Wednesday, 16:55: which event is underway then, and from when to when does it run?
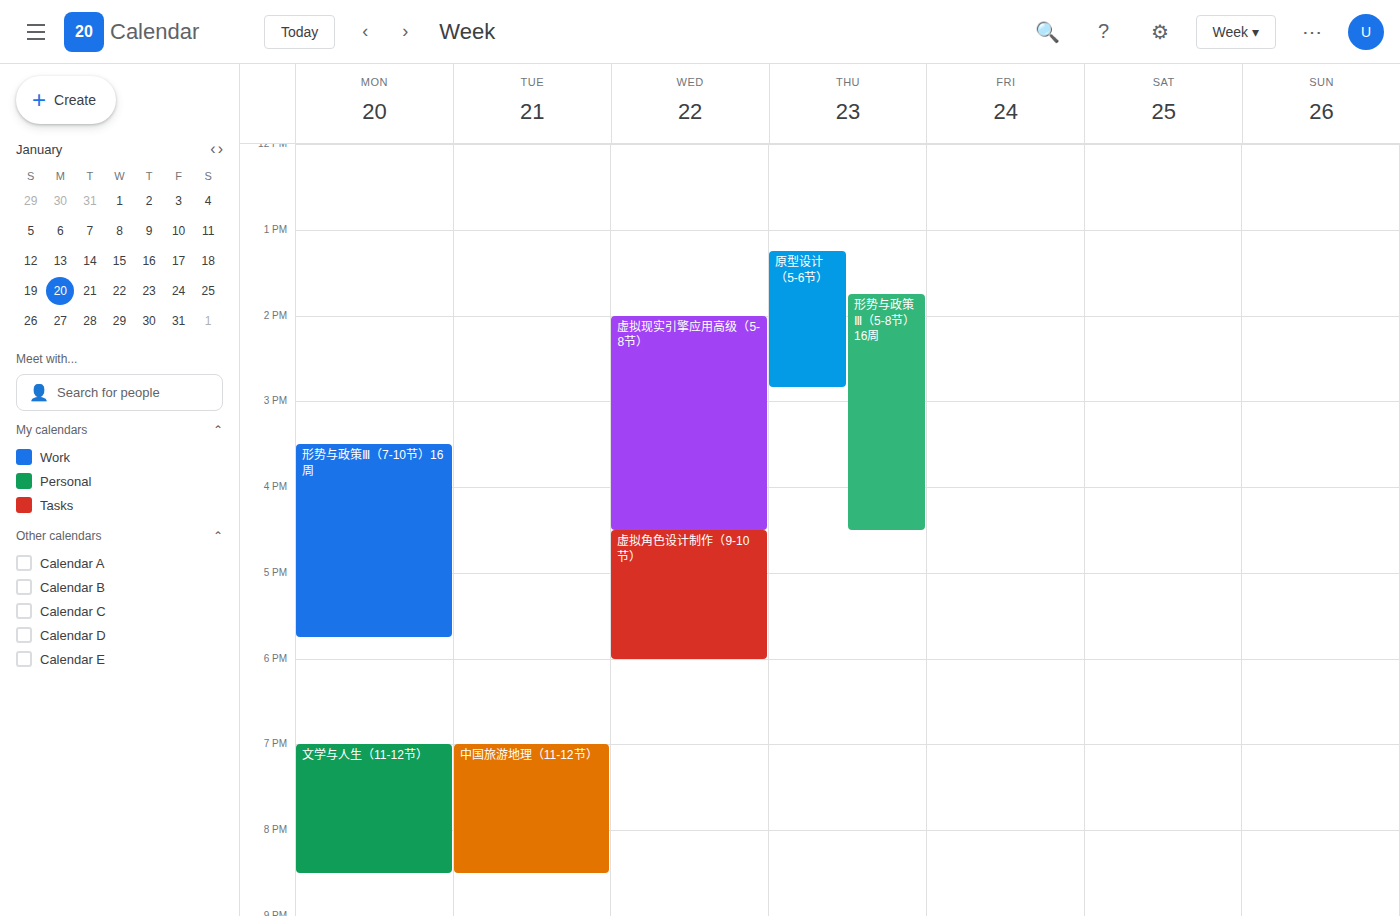
"虚拟角色设计制作（9-10节）", 16:30 to 18:00